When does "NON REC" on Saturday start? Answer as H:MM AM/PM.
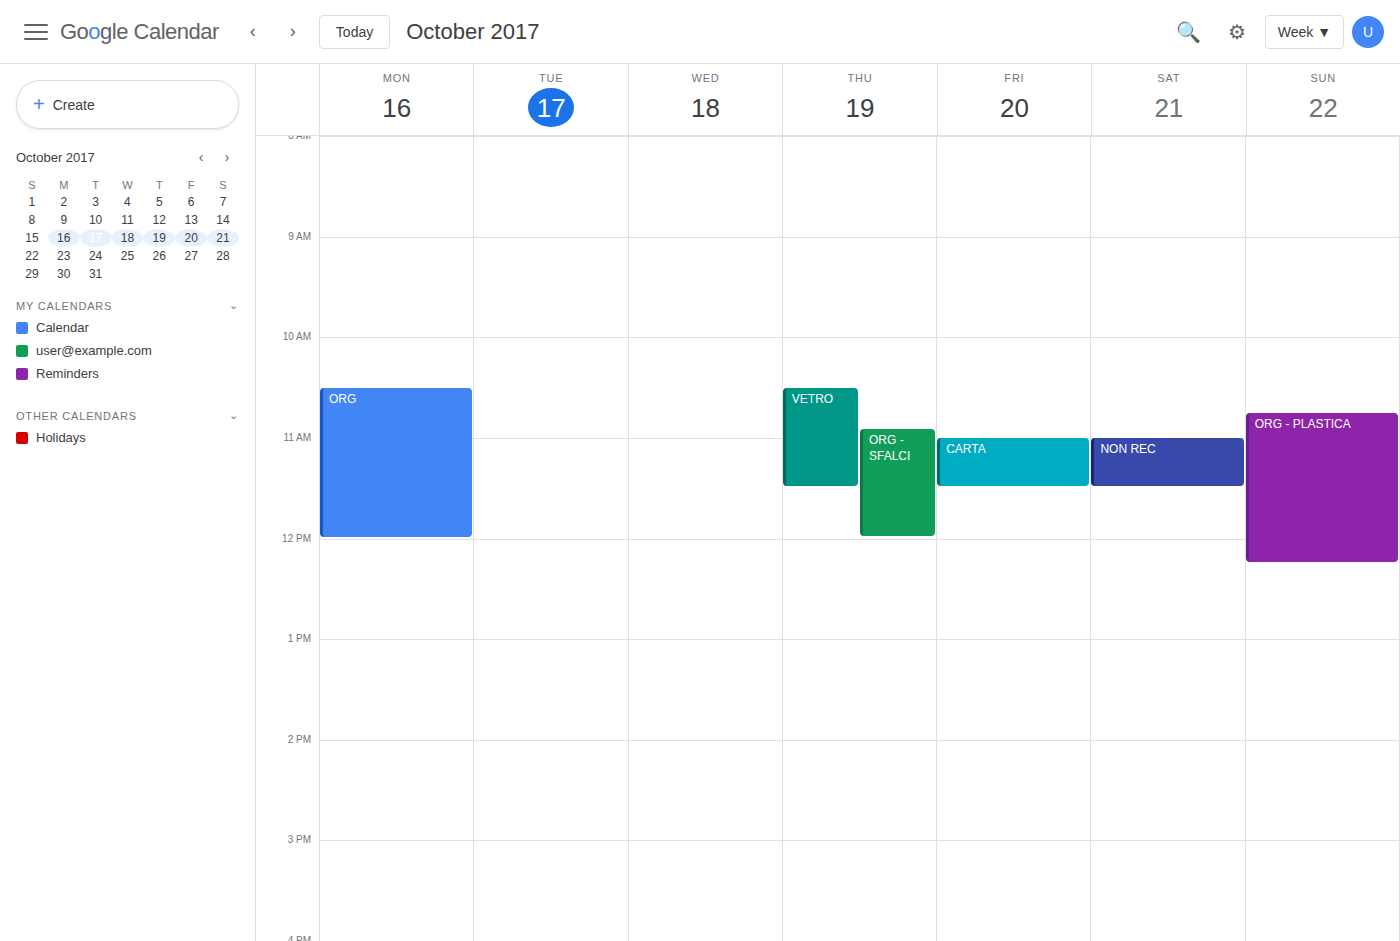
11:00 AM